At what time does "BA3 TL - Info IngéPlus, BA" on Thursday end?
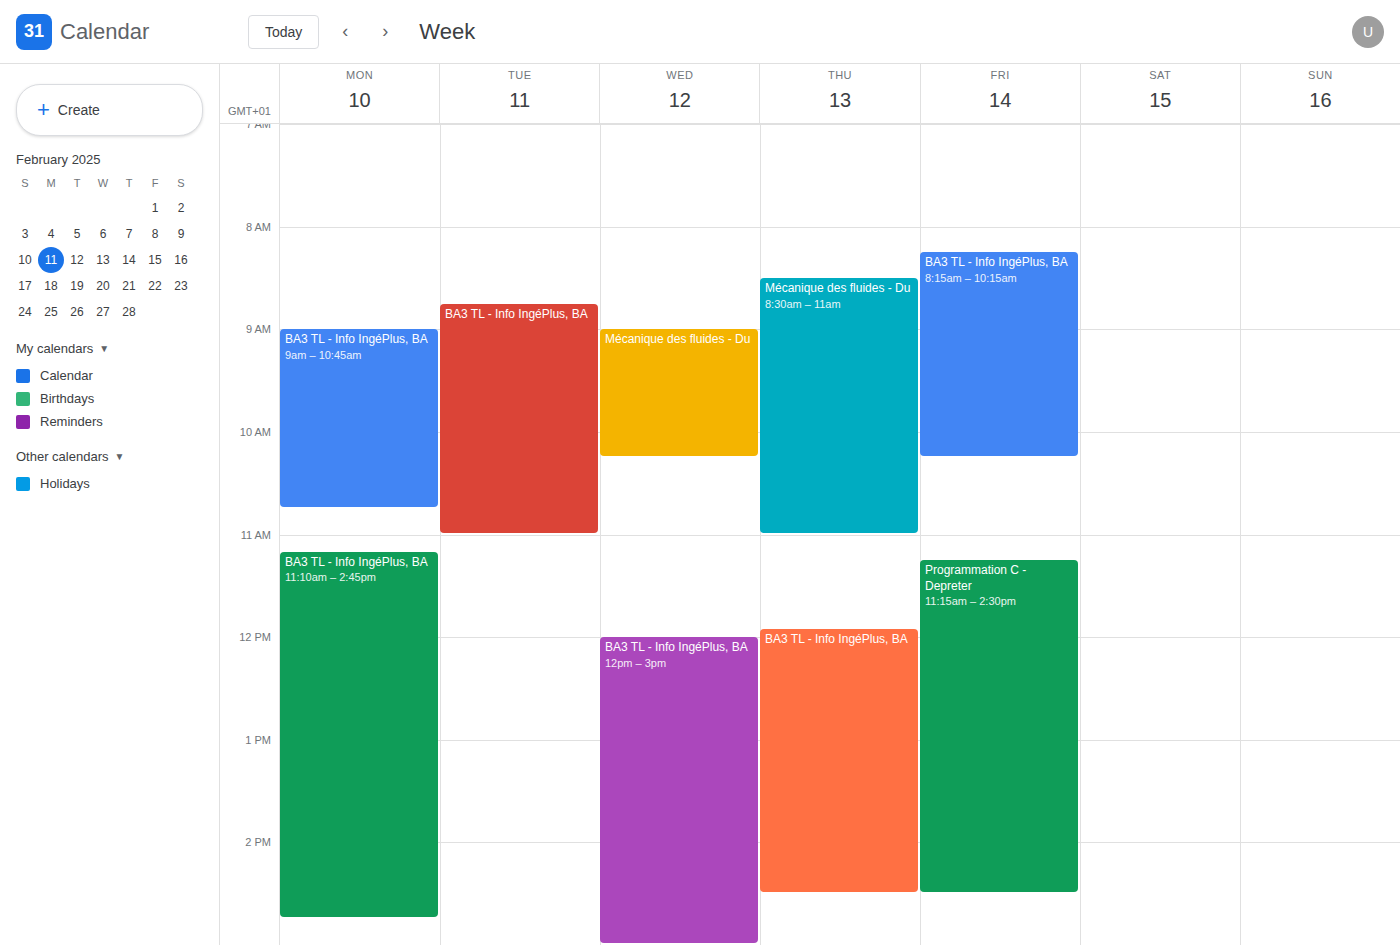
14:30